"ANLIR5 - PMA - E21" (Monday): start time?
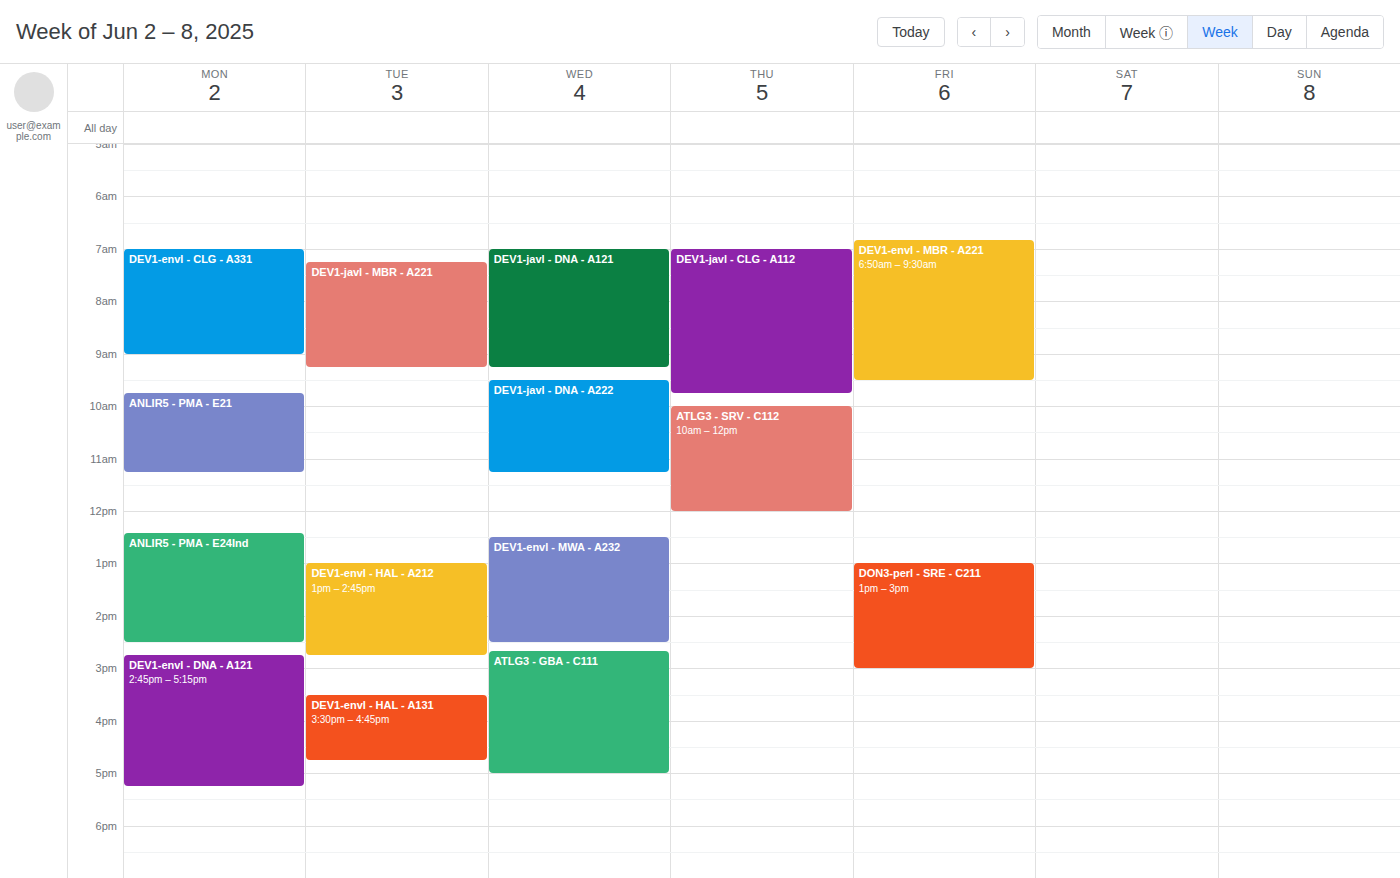
09:45